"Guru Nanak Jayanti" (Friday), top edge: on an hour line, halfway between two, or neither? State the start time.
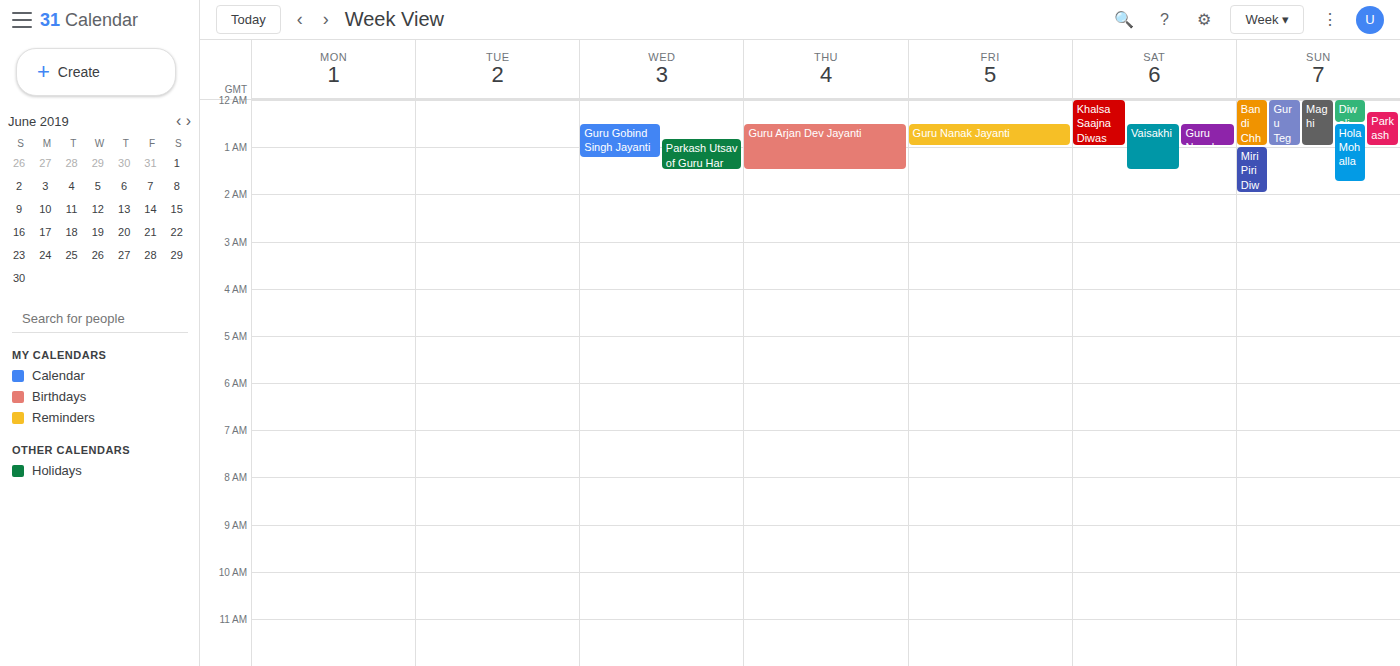
12:30 AM -- halfway between the 12 AM and 1 AM lines.